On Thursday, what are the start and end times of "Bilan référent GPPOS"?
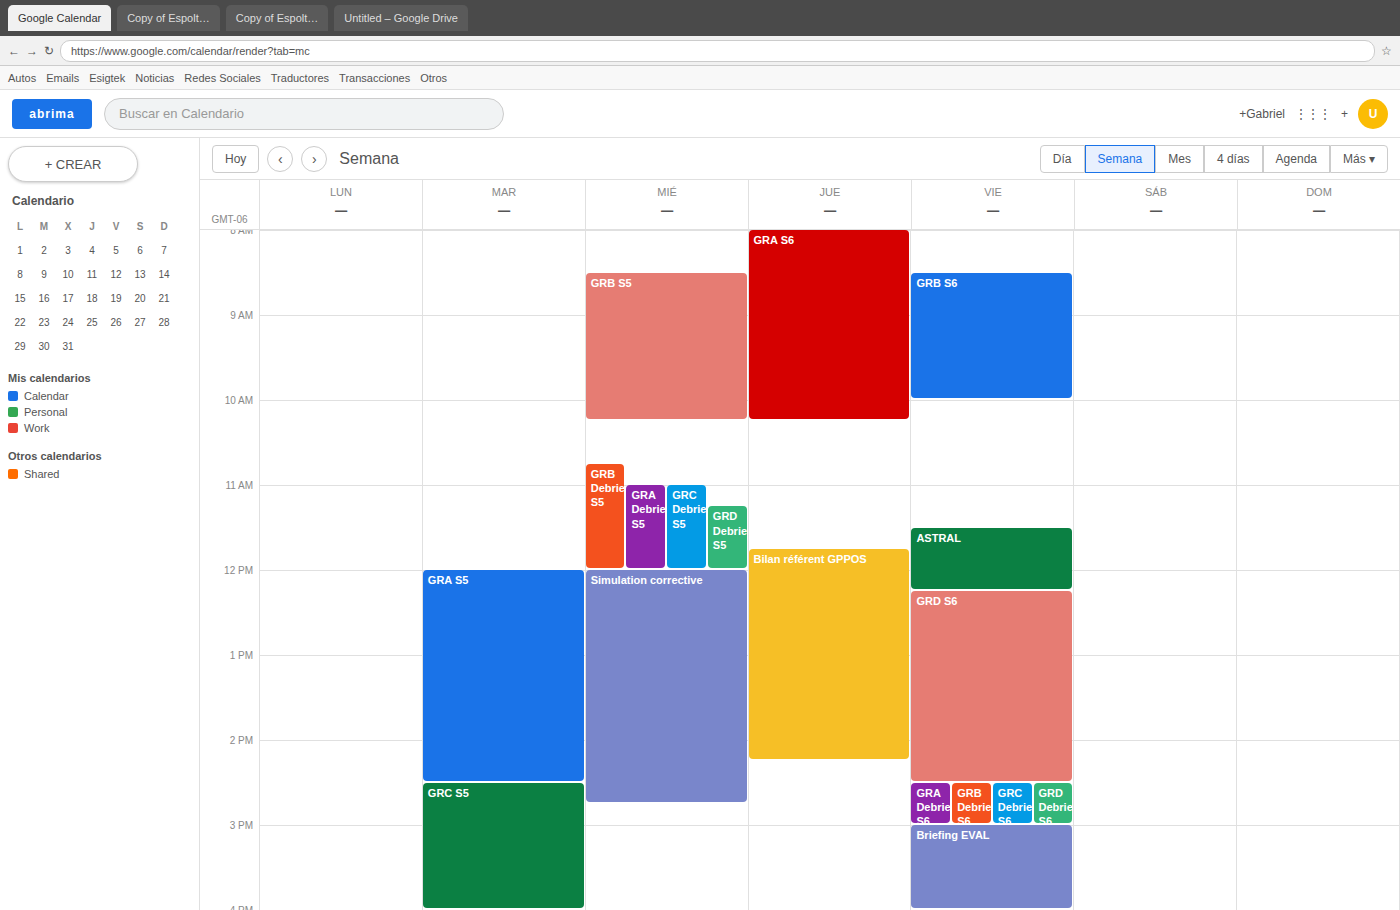
11:45 AM to 2:15 PM